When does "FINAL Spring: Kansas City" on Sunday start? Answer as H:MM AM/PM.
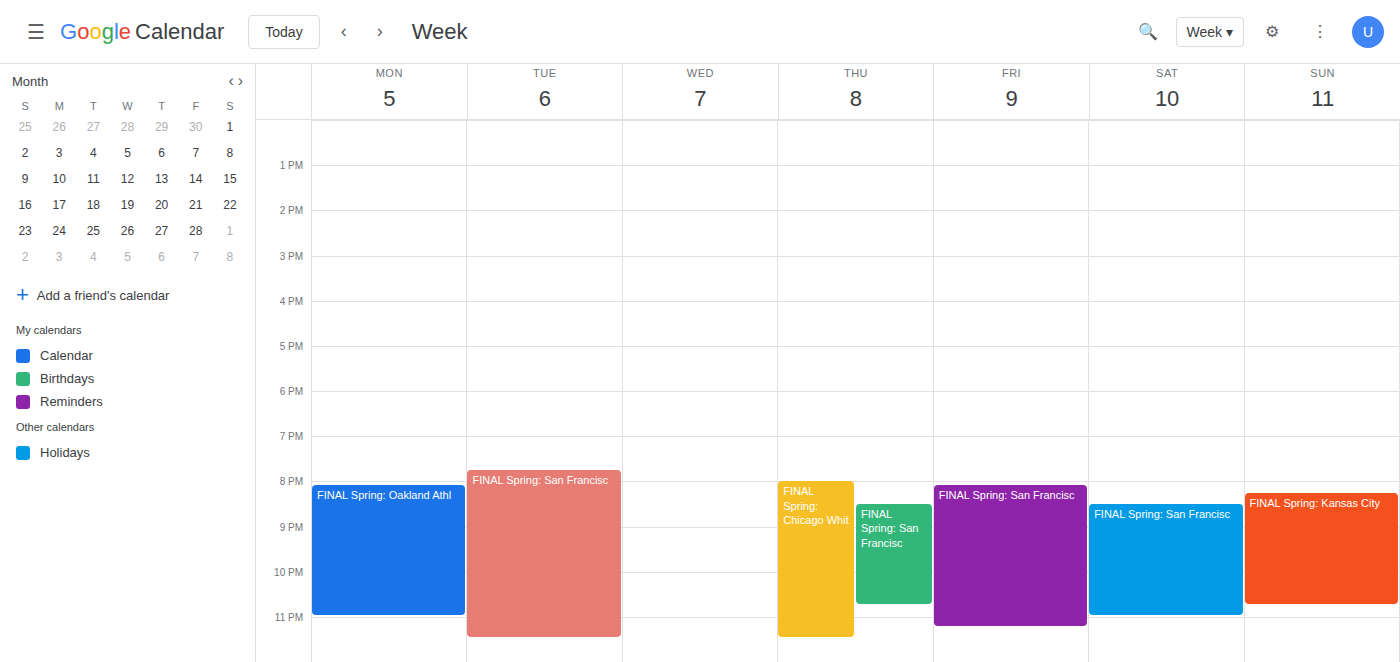
8:15 PM